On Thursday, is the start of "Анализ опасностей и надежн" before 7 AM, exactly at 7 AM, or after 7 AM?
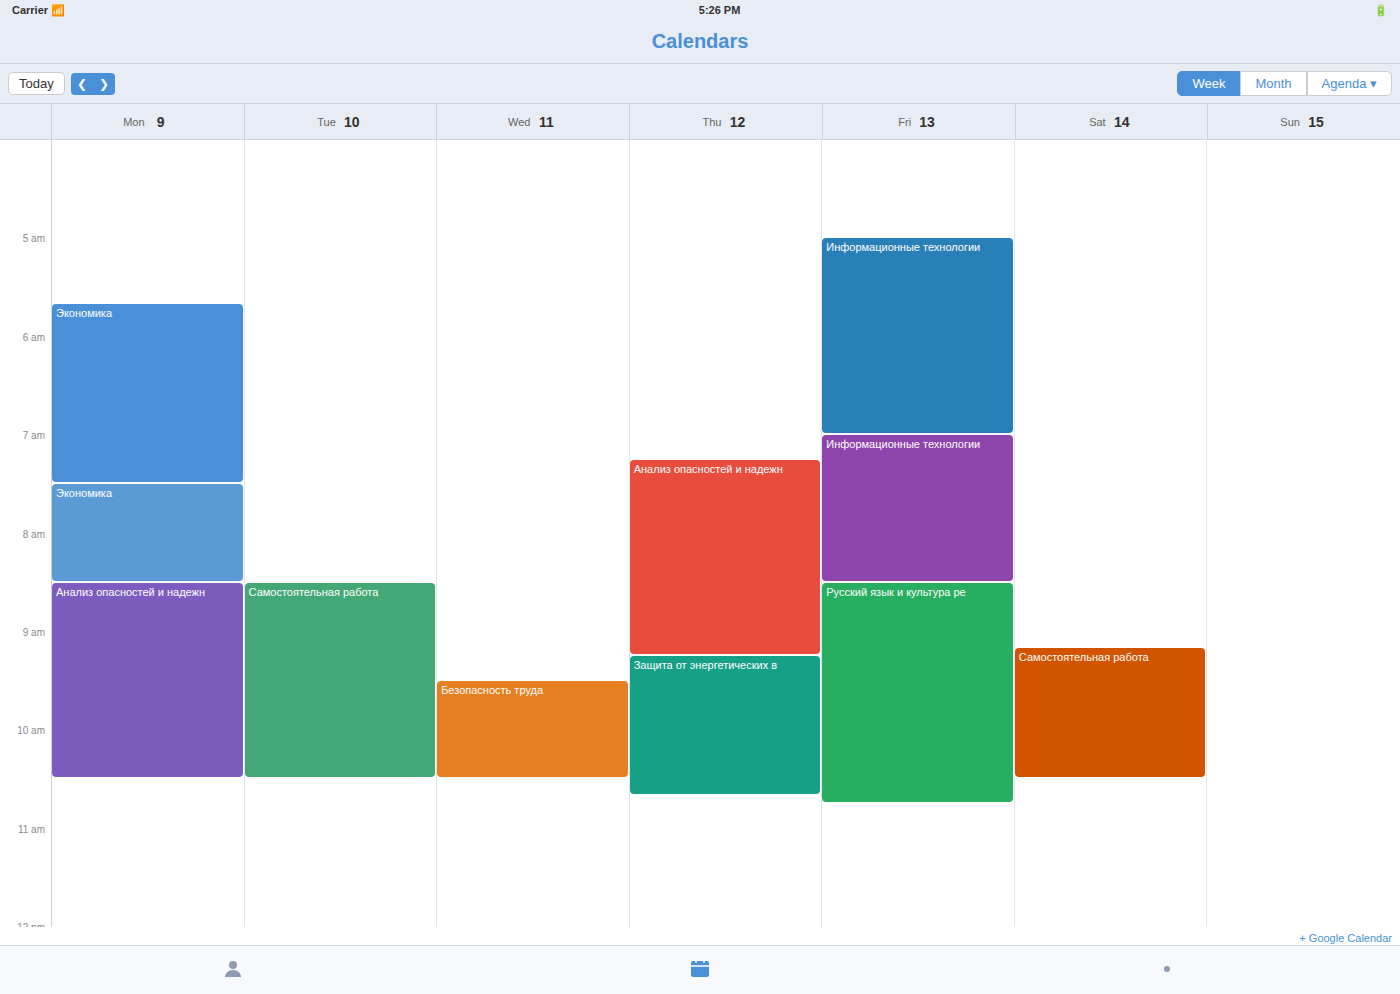
7:15 AM -- after 7 AM, 15 minutes below the 7 AM line.